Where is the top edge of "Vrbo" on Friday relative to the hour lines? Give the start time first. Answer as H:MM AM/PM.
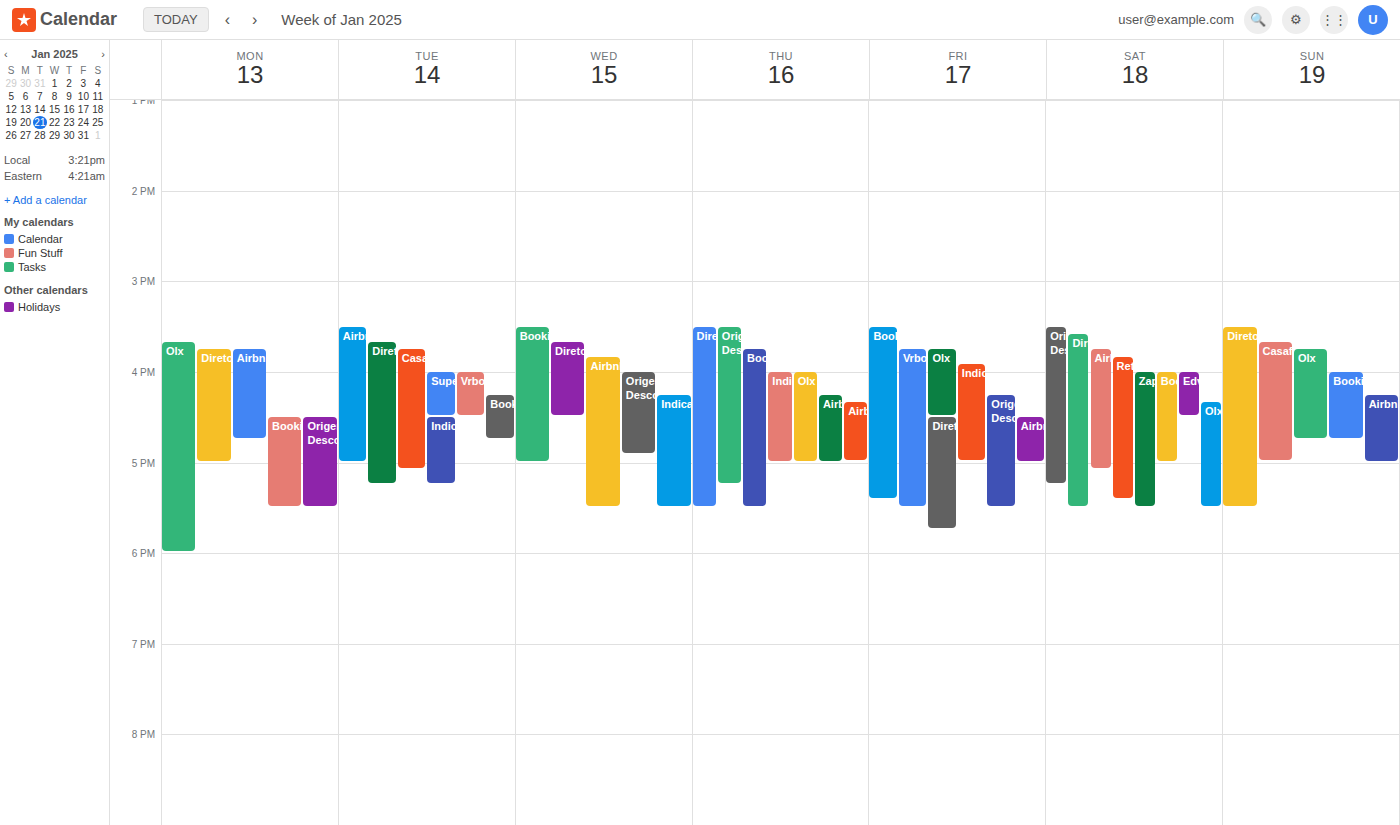
3:45 PM -- neither: three quarters of the way from the 3 PM line to the 4 PM line.